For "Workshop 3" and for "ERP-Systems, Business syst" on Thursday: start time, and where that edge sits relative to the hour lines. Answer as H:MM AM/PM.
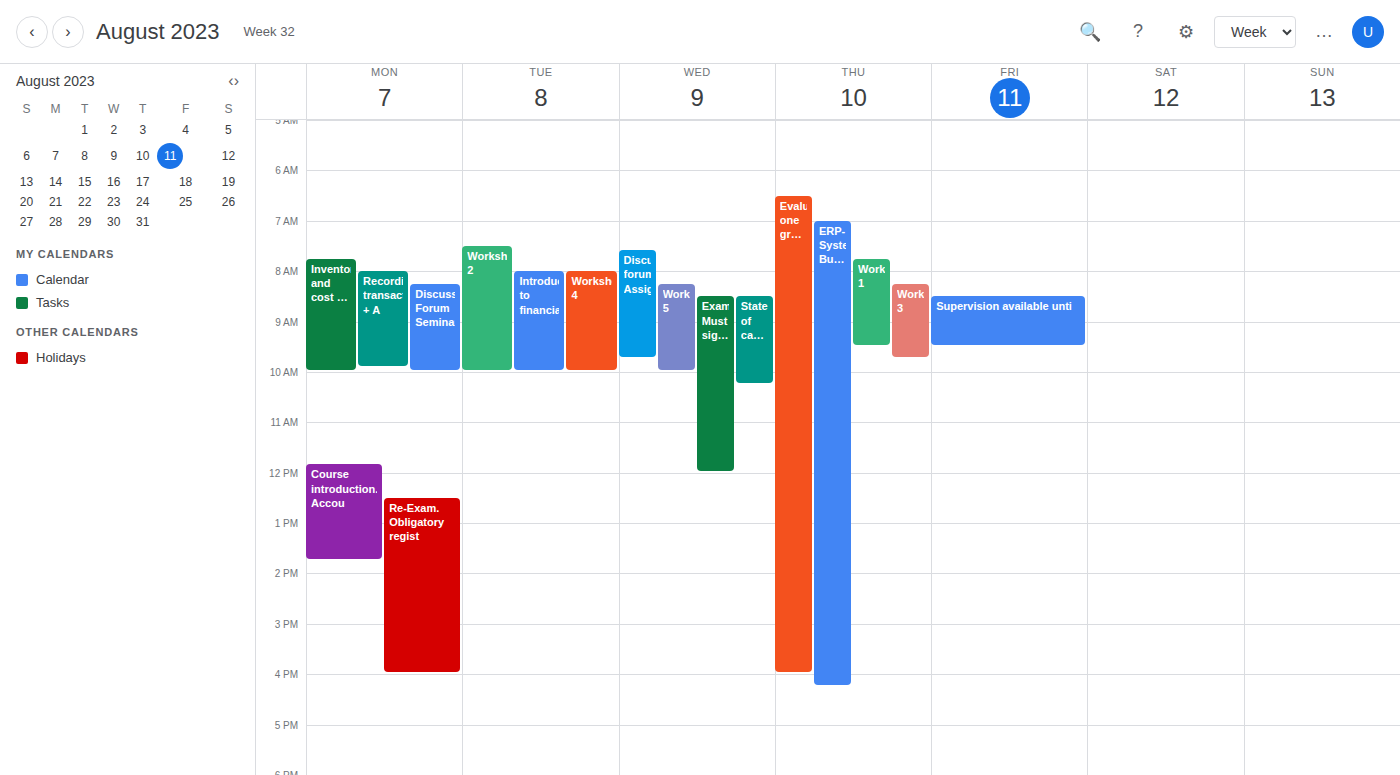
"Workshop 3": 8:15 AM, neither: a quarter of the way from the 8 AM line to the 9 AM line. "ERP-Systems, Business syst": 7:00 AM, exactly on the 7 AM line.